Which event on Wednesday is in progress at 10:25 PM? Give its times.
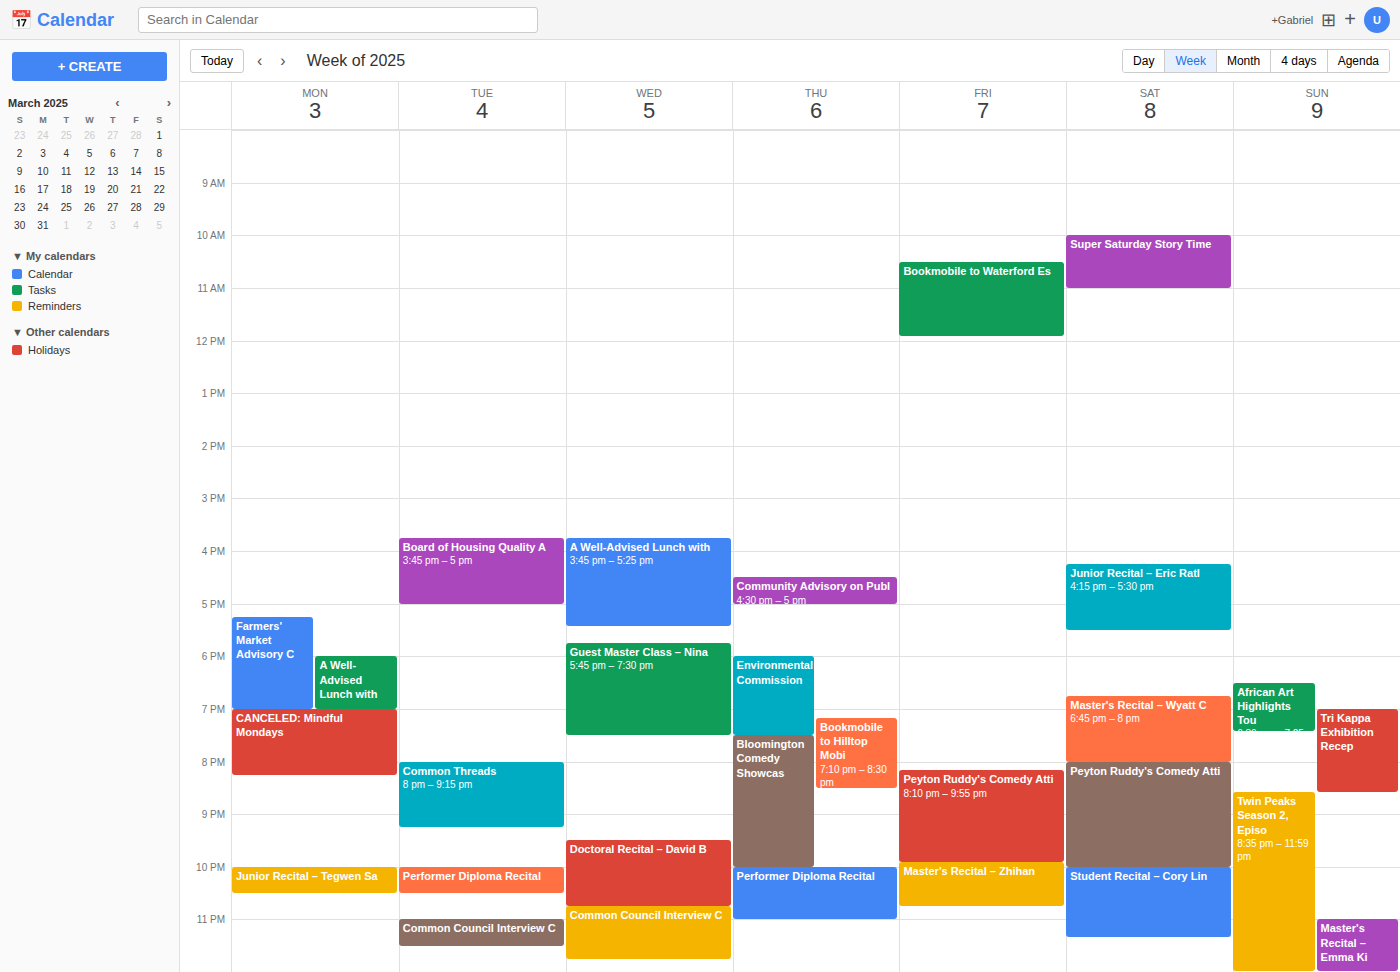
"Doctoral Recital – David B", 9:30 PM to 10:45 PM